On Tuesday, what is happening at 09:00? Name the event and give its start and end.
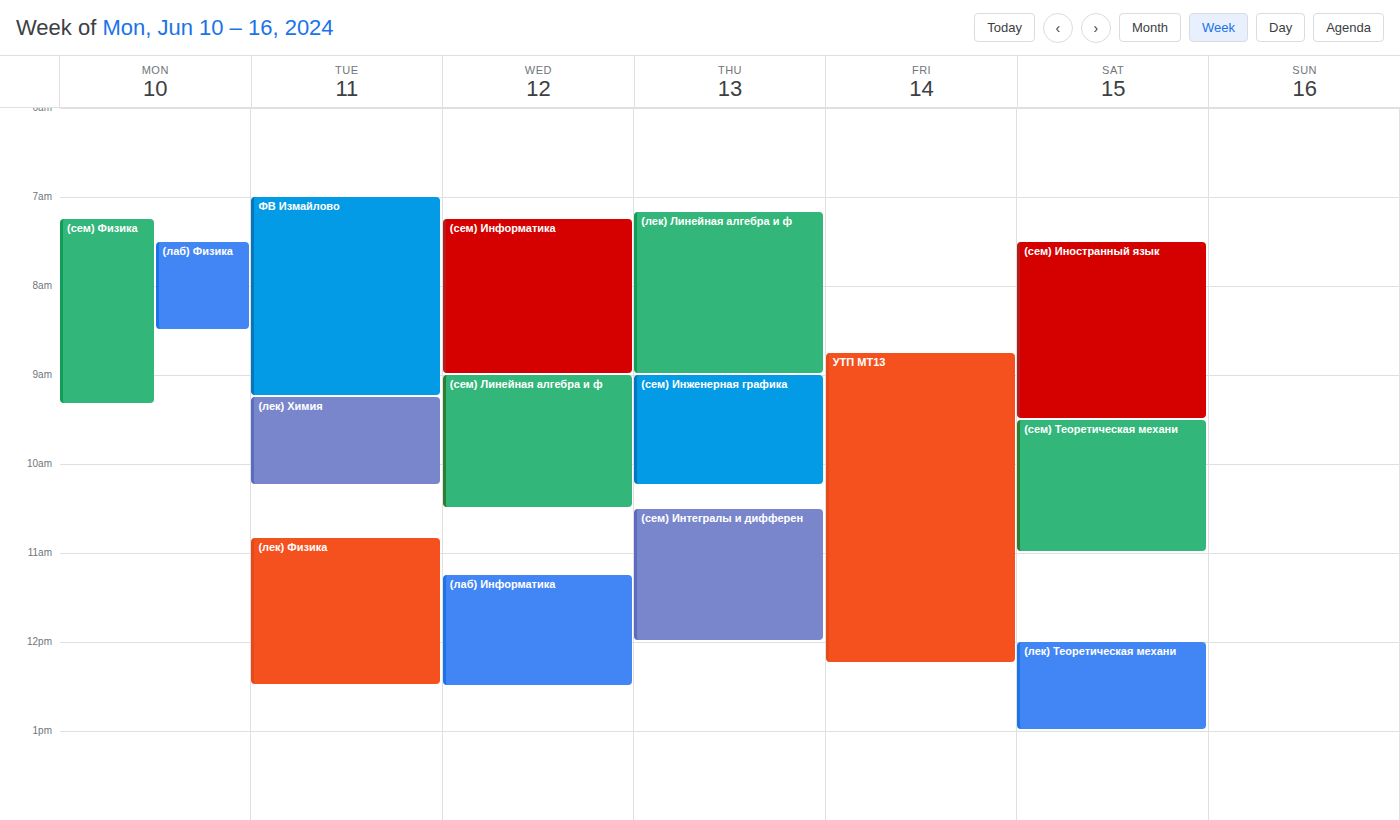
"ФВ Измайлово", 07:00 to 09:15